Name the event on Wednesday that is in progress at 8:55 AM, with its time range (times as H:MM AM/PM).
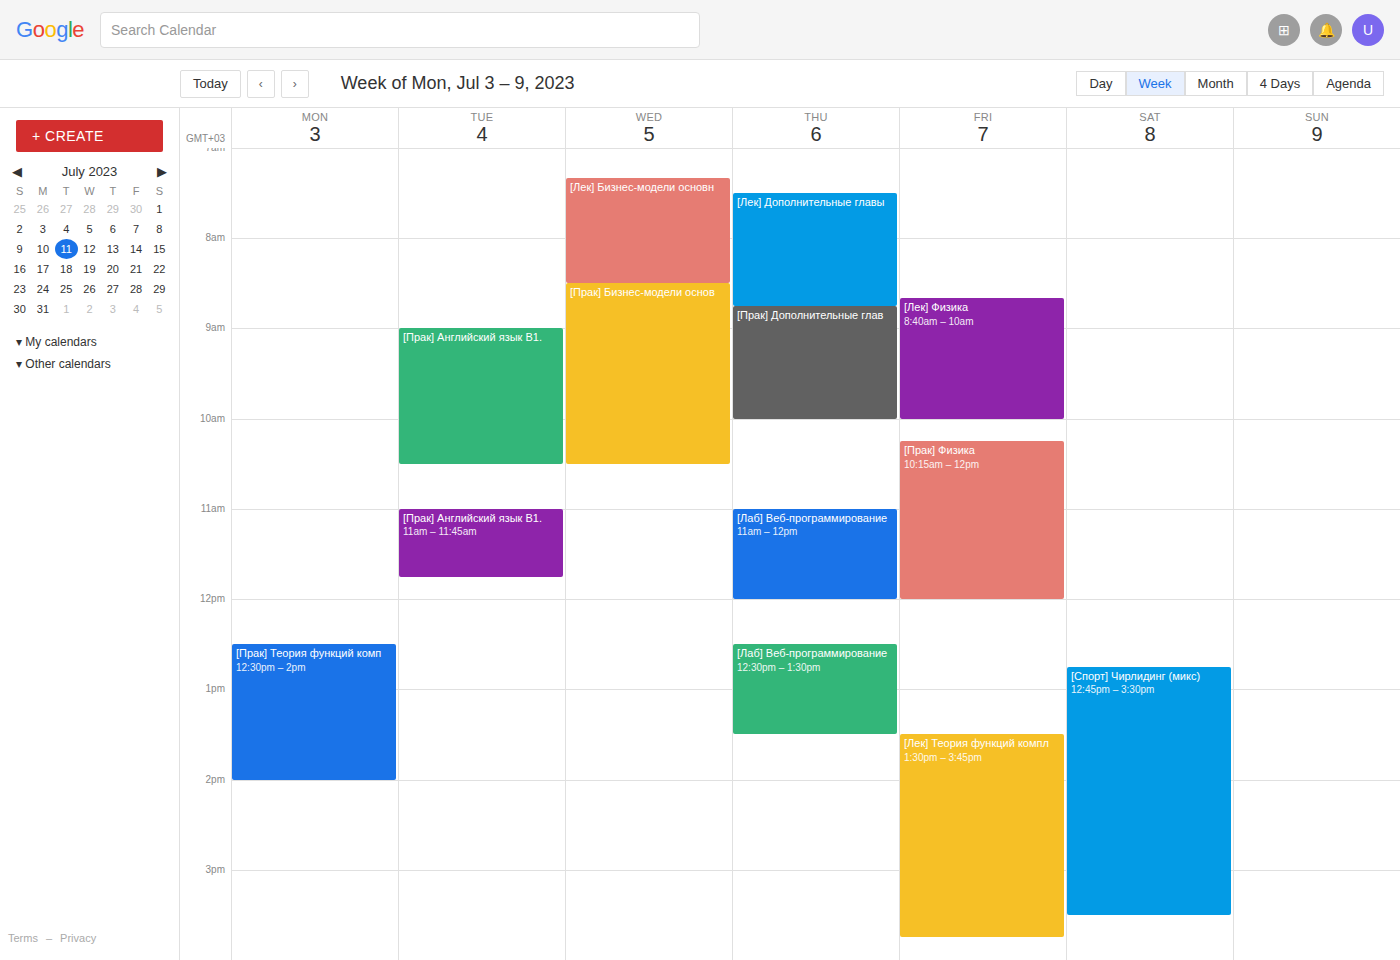
"[Прак] Бизнес-модели основ", 8:30 AM to 10:30 AM